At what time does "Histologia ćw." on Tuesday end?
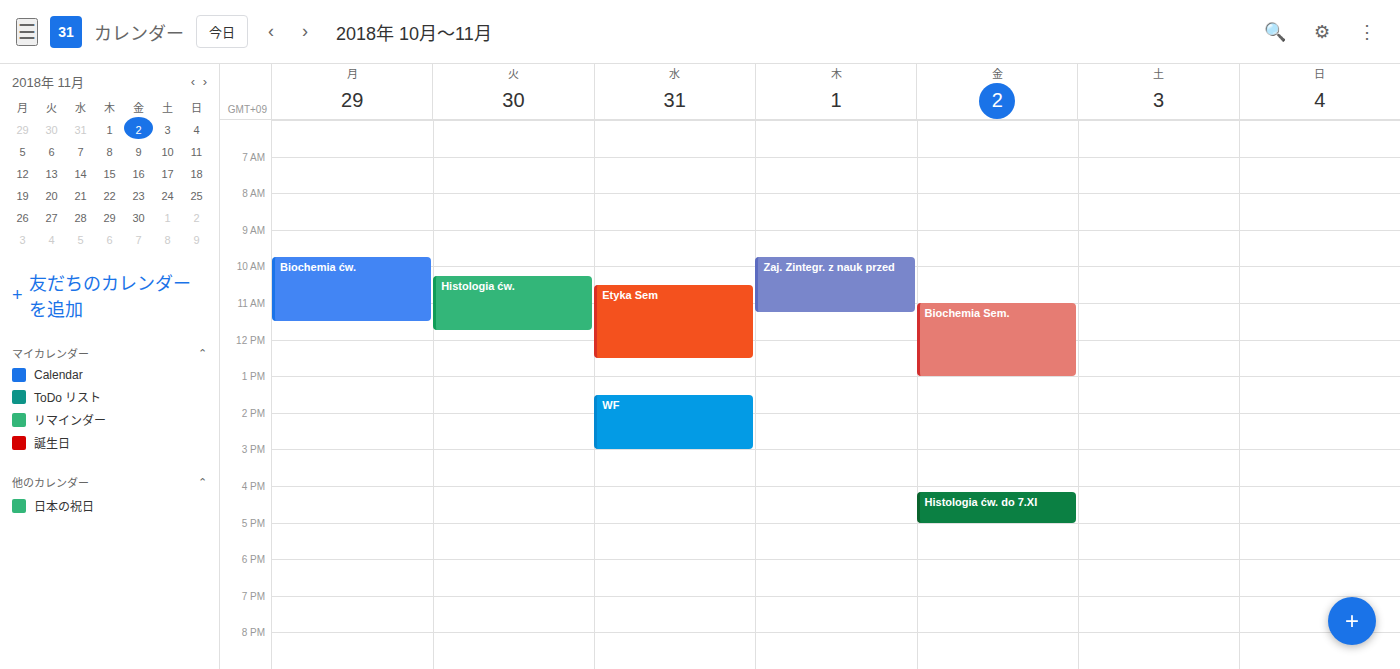
11:45 AM